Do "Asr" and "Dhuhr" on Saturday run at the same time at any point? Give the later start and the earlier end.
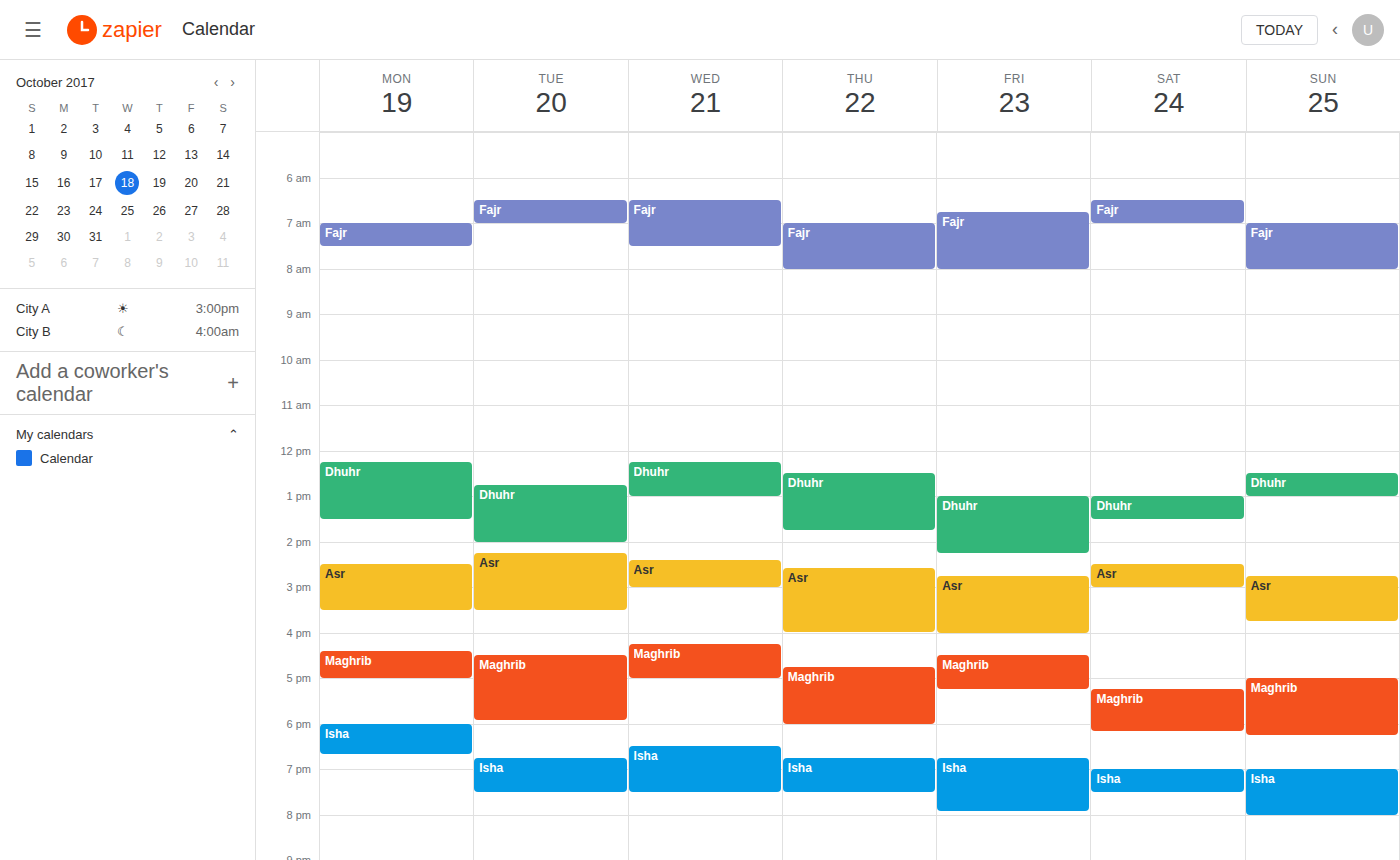
"Dhuhr" ends at 1:30 PM and "Asr" starts at 2:30 PM -- no overlap.